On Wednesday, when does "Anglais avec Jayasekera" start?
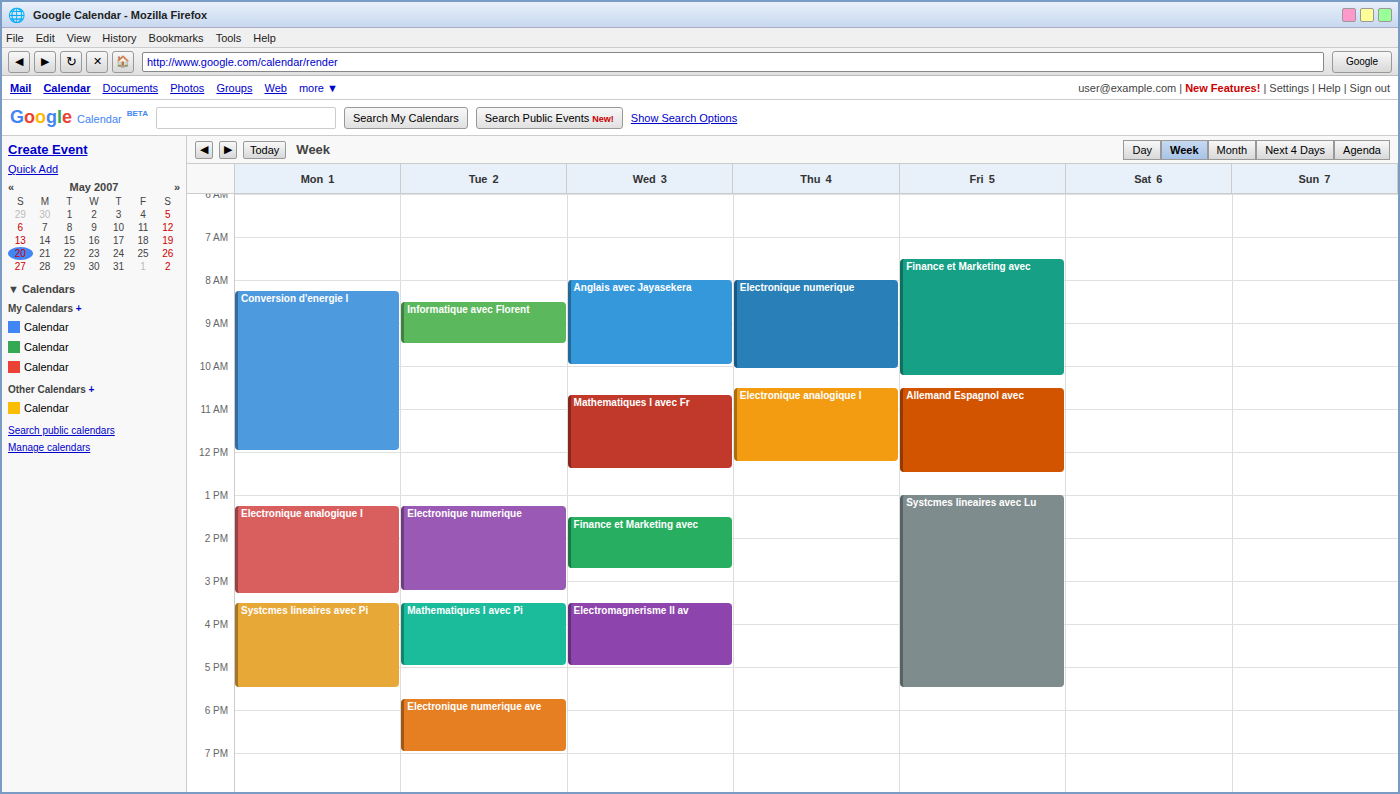
8:00 AM